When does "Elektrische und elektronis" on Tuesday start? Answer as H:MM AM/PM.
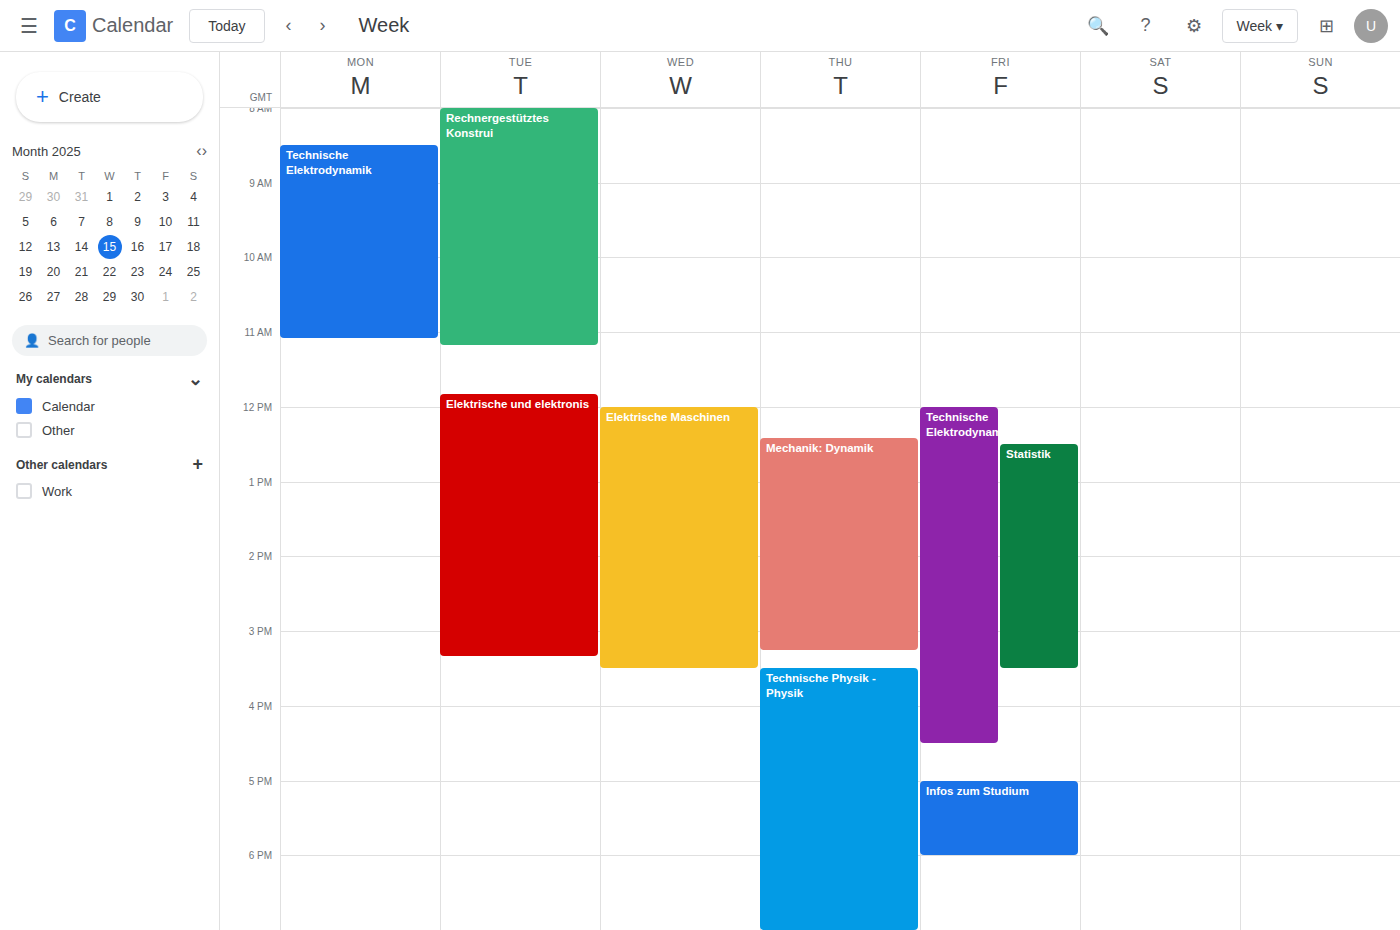
11:50 AM